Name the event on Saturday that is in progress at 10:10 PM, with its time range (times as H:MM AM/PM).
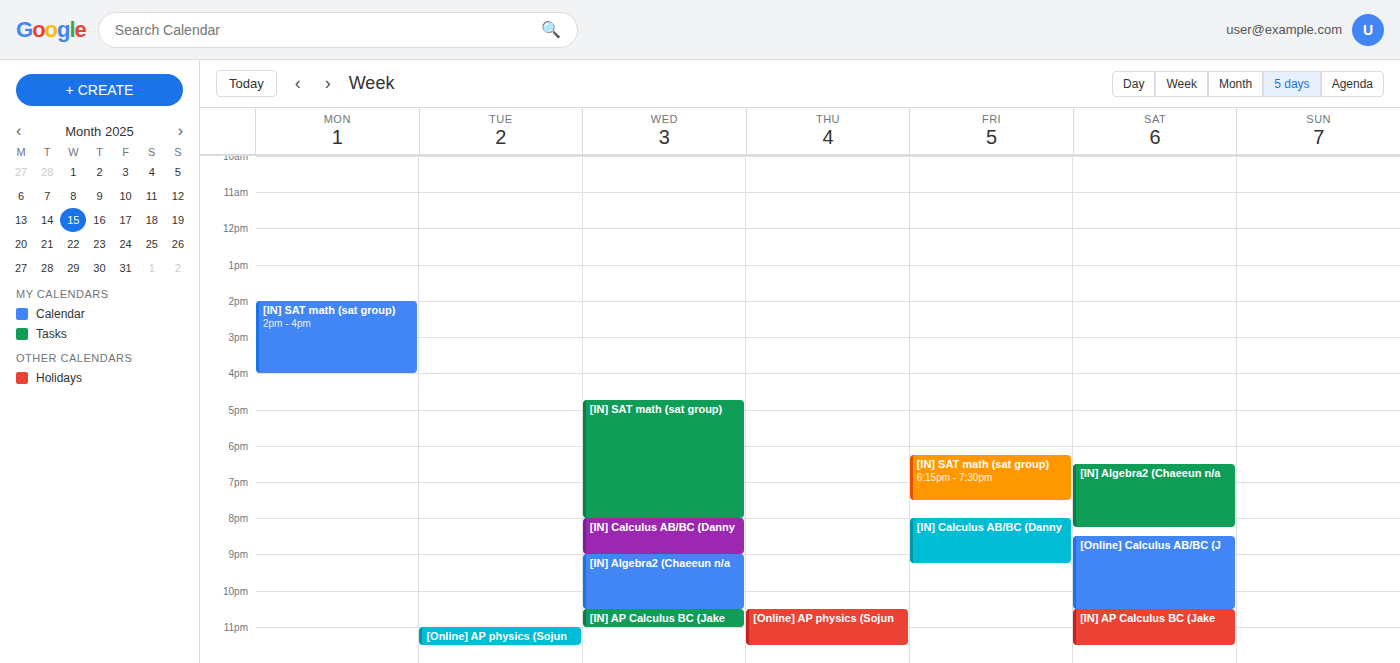
"[Online] Calculus AB/BC (J", 8:30 PM to 10:30 PM